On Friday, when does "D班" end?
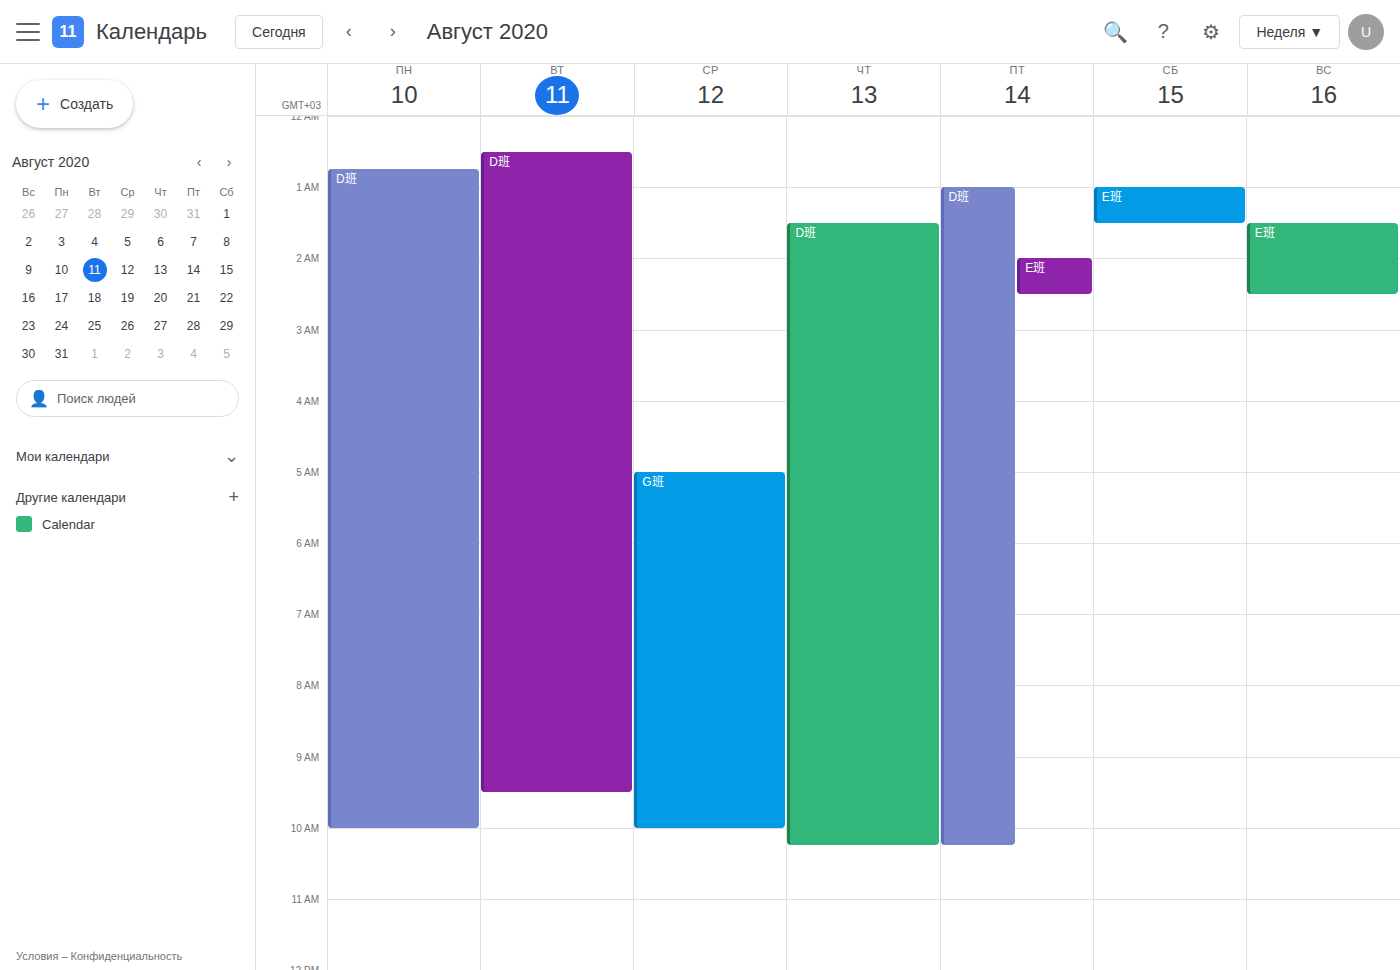
10:15 AM